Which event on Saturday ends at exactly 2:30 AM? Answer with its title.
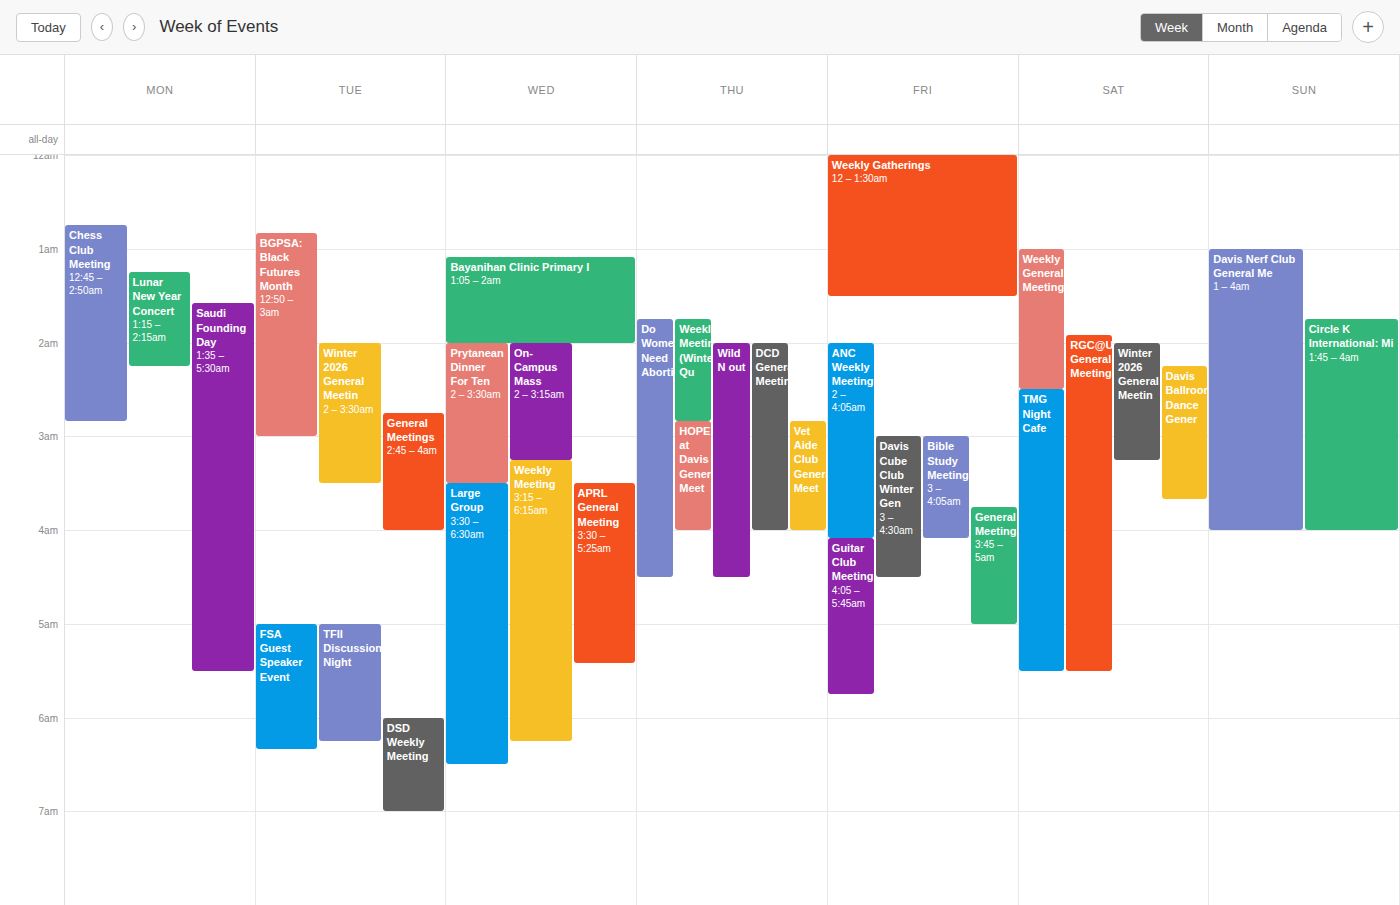
"Weekly General Meeting"